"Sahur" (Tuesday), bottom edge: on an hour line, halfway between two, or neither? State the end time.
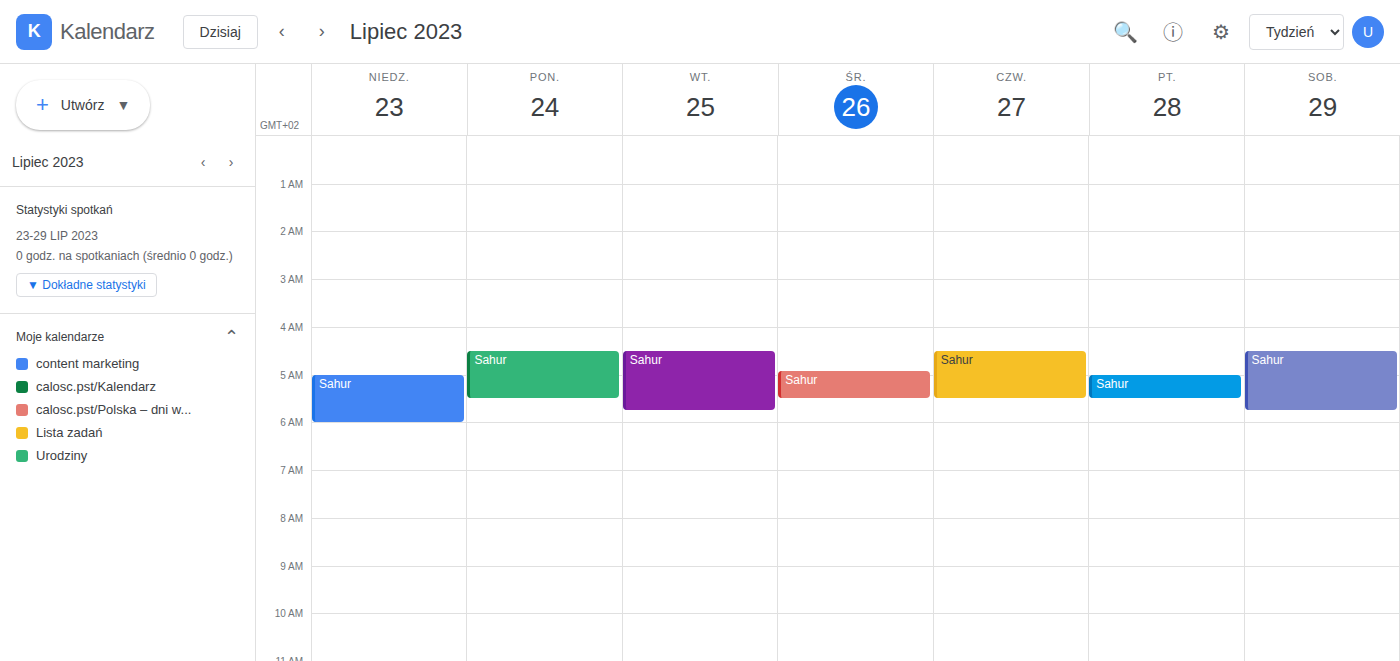
5:45 AM -- neither: three quarters of the way from the 5 AM line to the 6 AM line.